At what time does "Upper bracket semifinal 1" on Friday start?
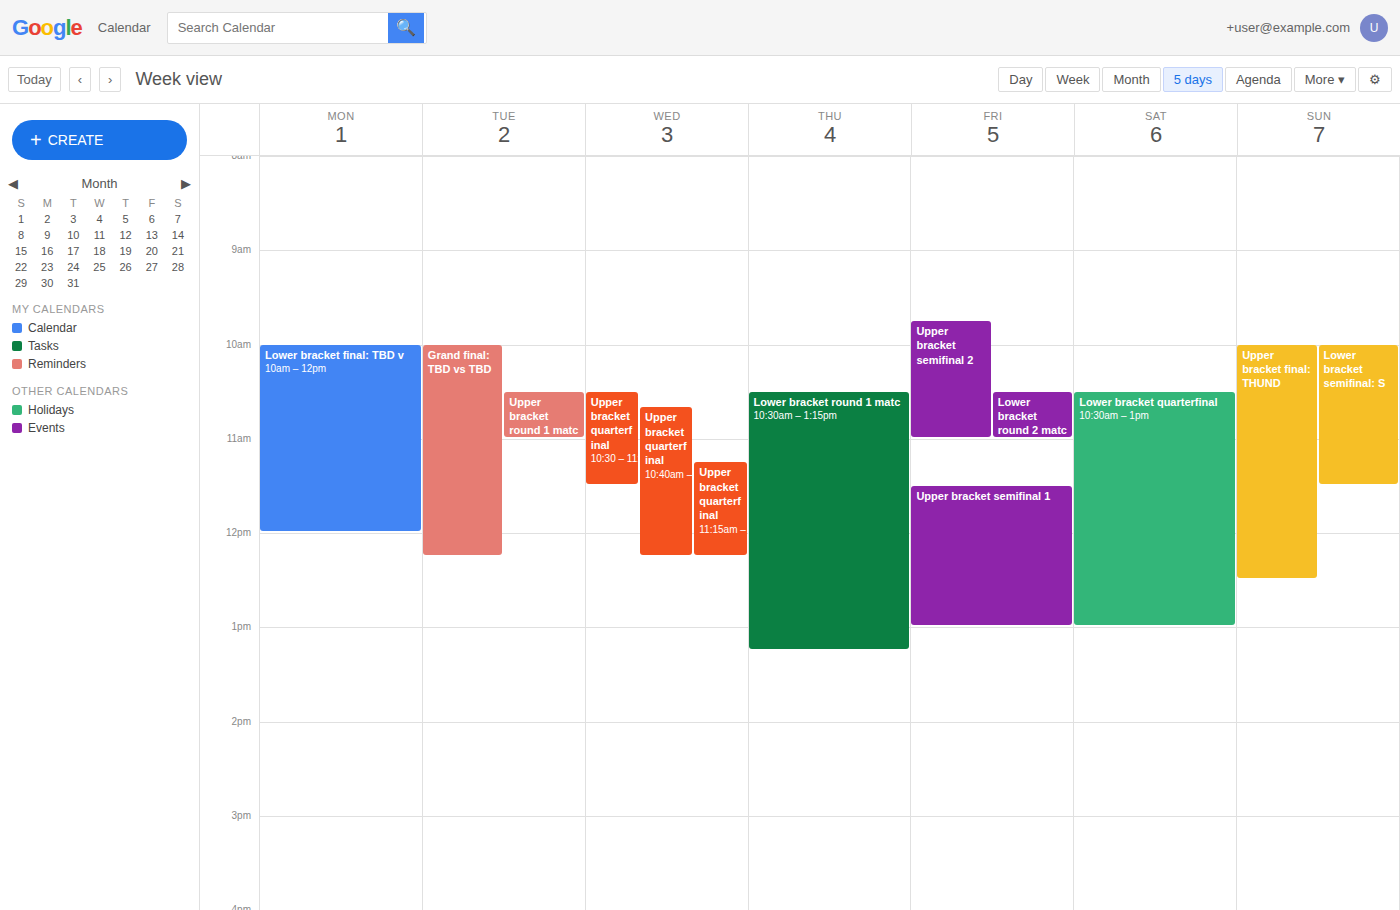
11:30